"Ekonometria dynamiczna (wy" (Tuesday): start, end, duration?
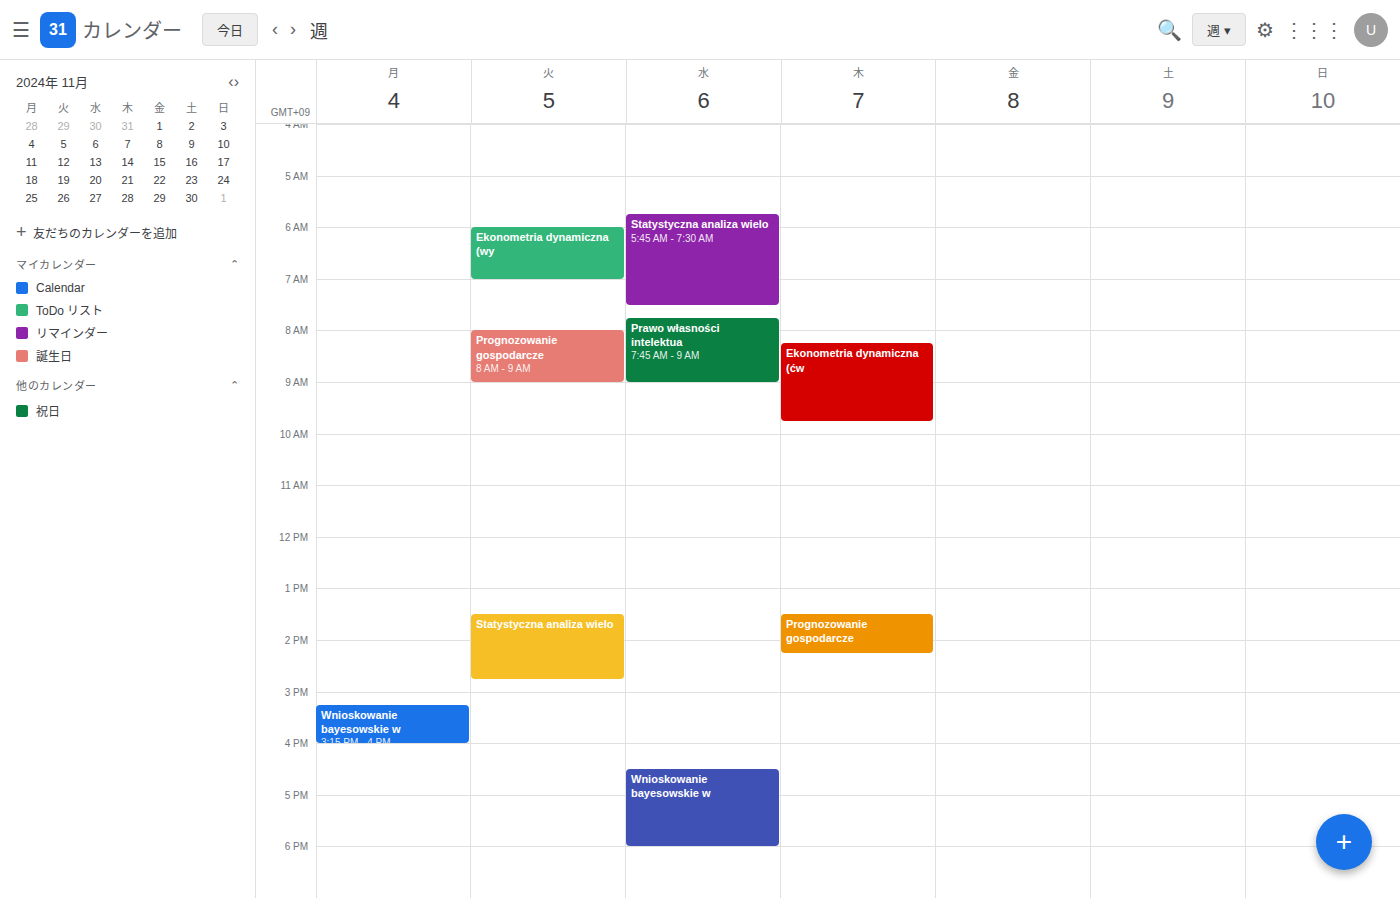
6:00 AM to 7:00 AM, 1 hour